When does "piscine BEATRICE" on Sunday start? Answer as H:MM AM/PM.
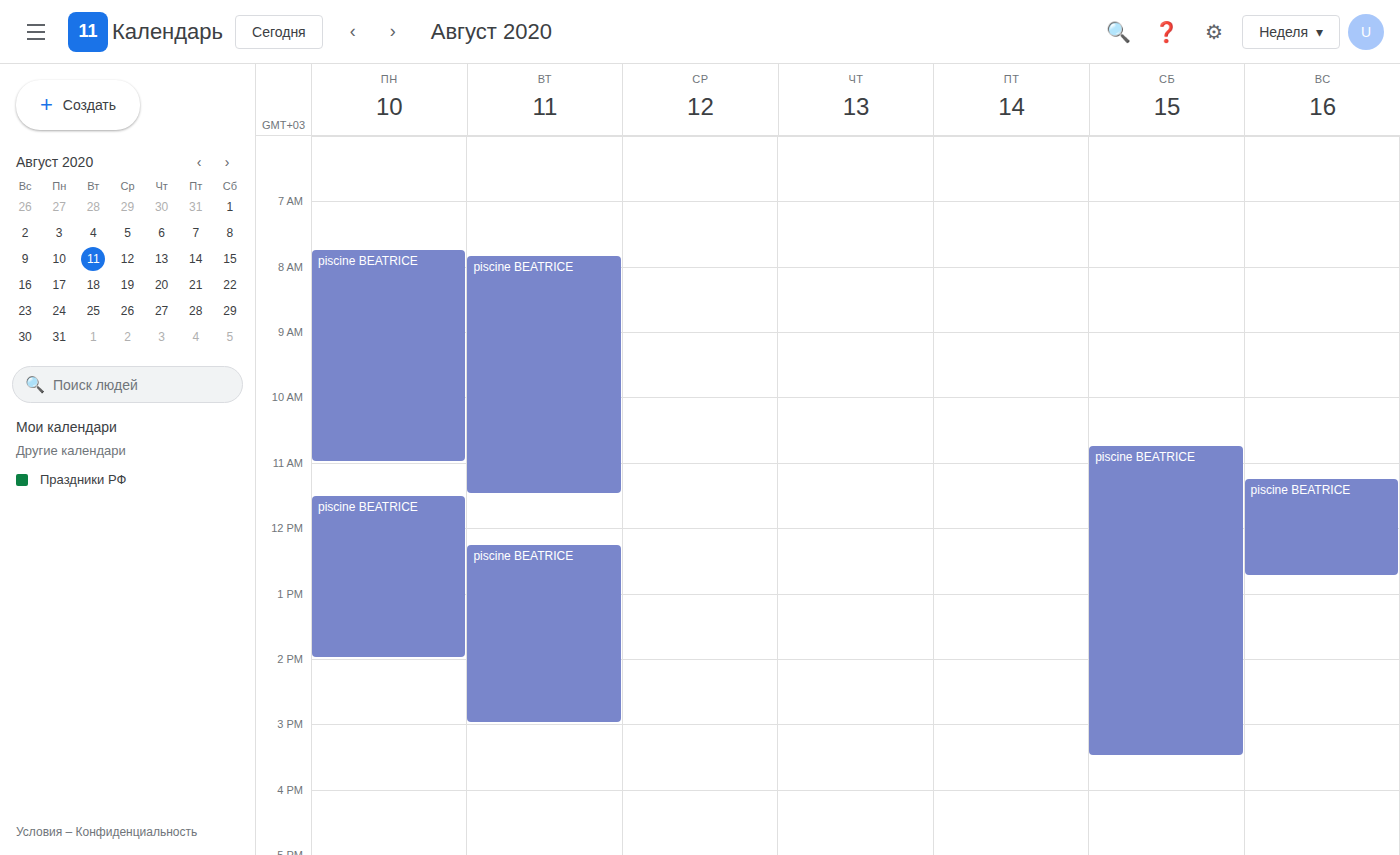
11:15 AM